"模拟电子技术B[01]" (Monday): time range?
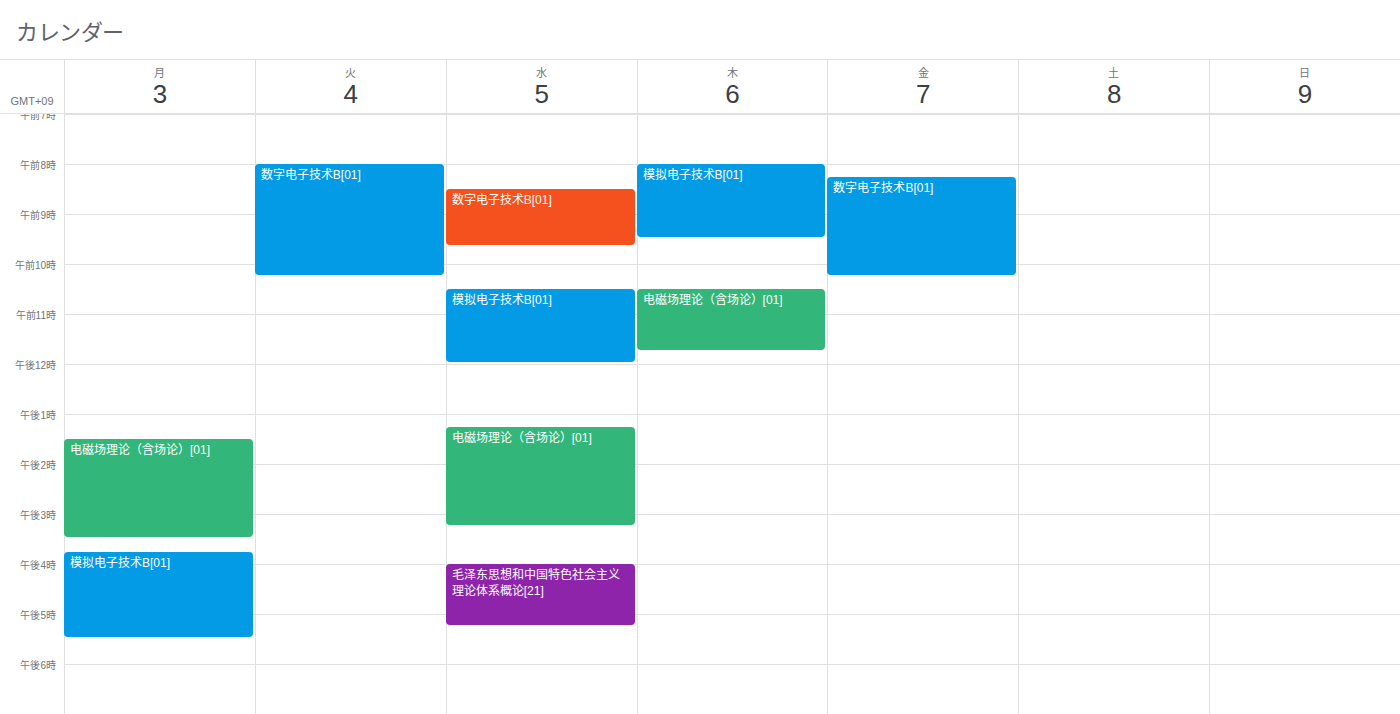
3:45 PM to 5:30 PM